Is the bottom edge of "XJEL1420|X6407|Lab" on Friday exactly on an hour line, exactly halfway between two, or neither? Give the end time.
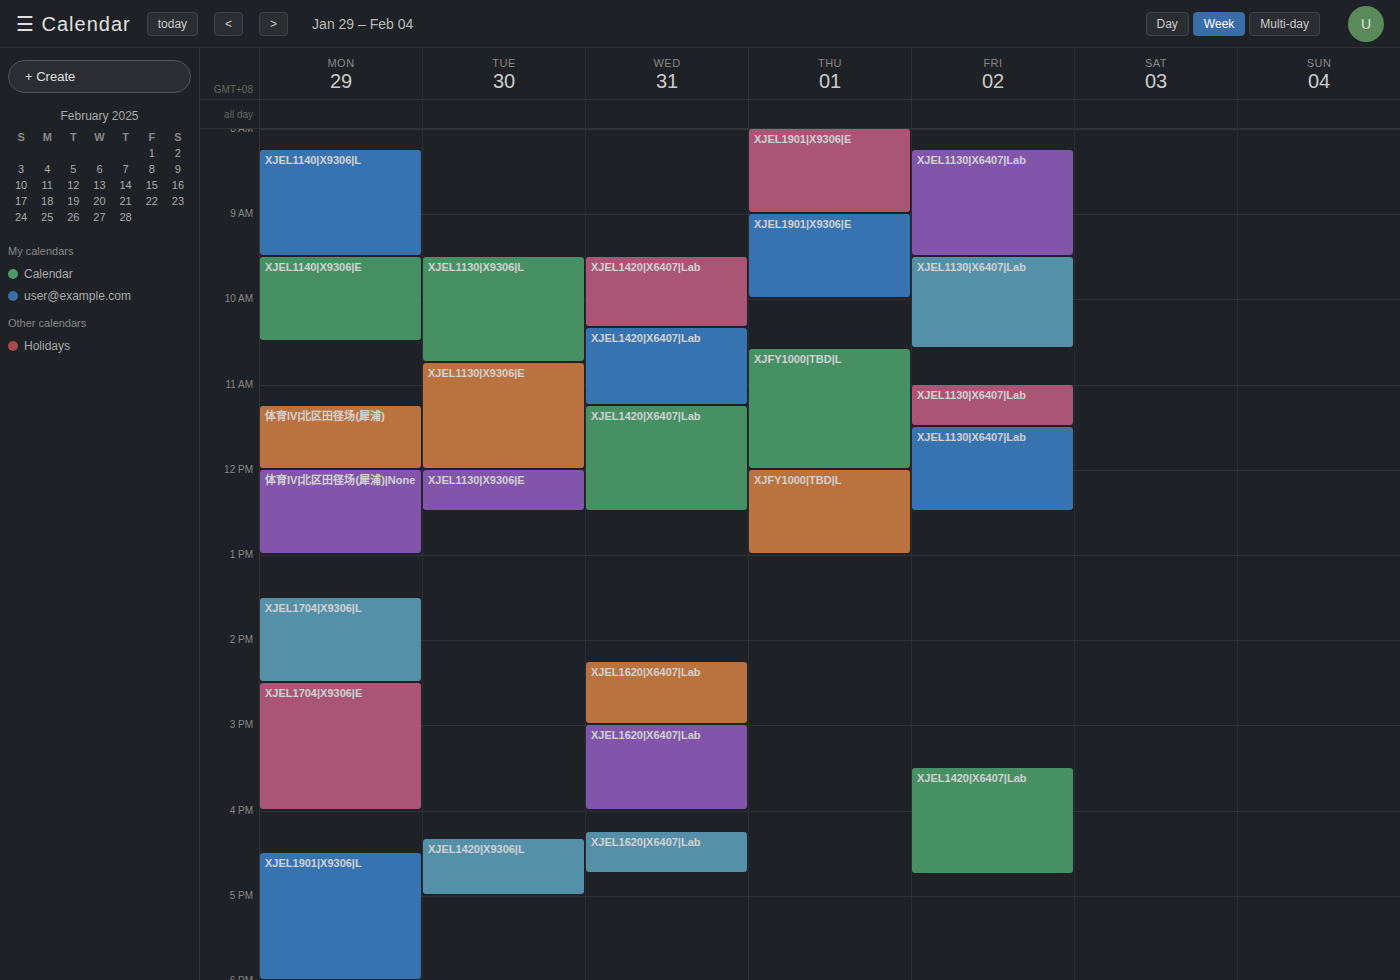
4:45 PM -- neither: three quarters of the way from the 4 PM line to the 5 PM line.